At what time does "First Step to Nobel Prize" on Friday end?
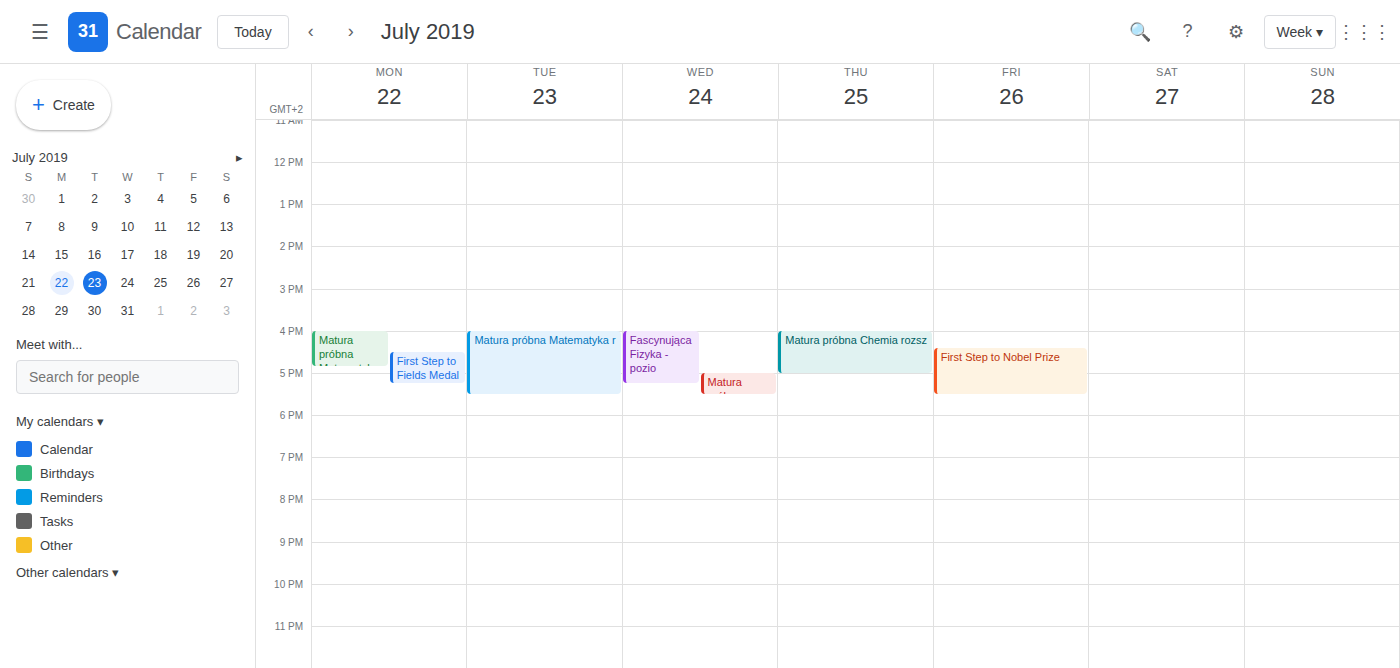
5:30 PM